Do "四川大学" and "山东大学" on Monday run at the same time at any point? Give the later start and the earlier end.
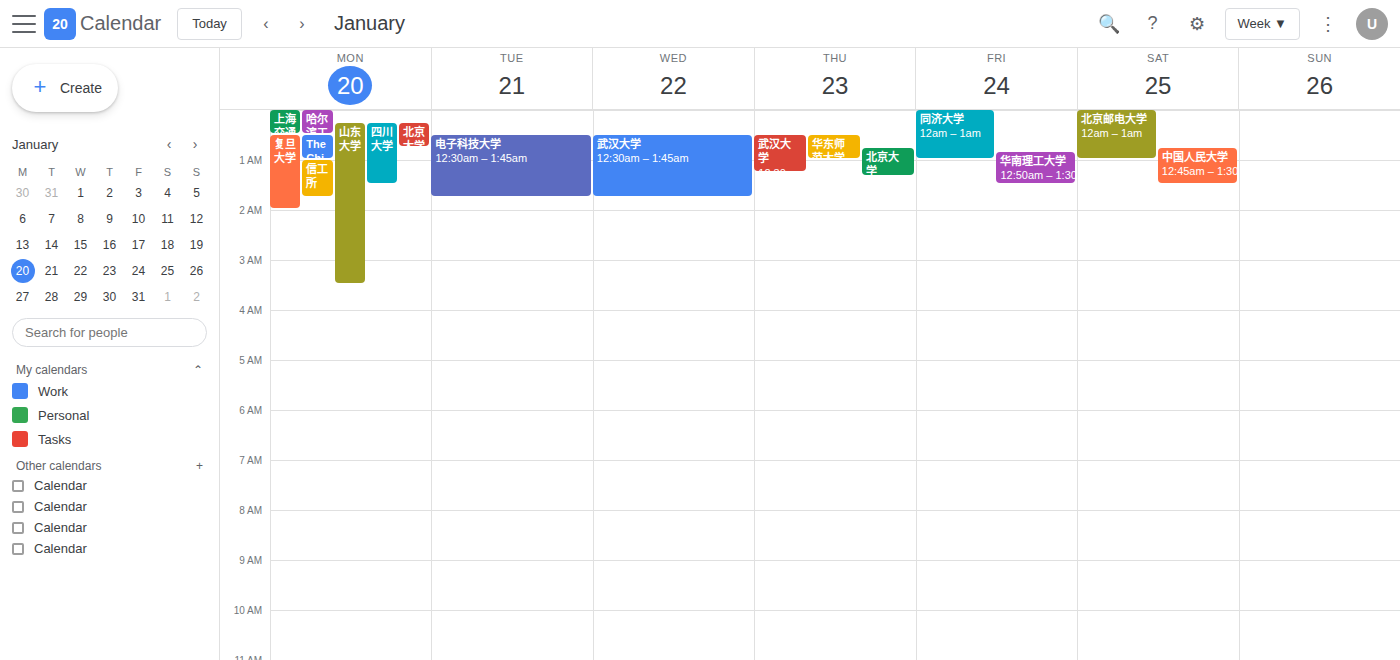
"四川大学" runs 12:15 AM to 1:30 AM, inside "山东大学" -- they overlap.